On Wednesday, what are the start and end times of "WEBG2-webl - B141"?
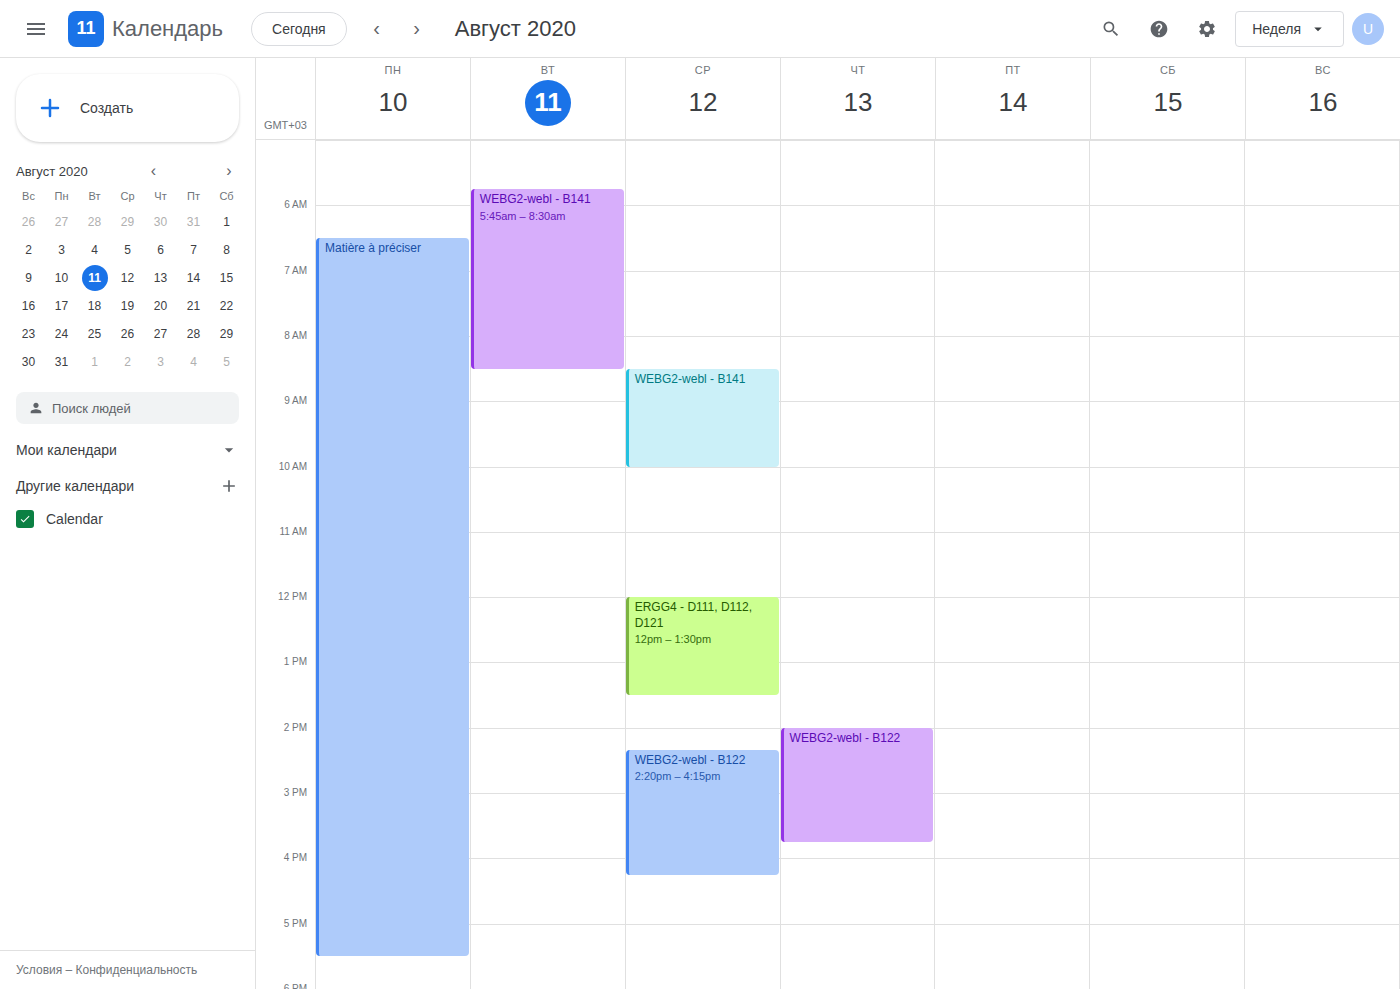
8:30 AM to 10:00 AM